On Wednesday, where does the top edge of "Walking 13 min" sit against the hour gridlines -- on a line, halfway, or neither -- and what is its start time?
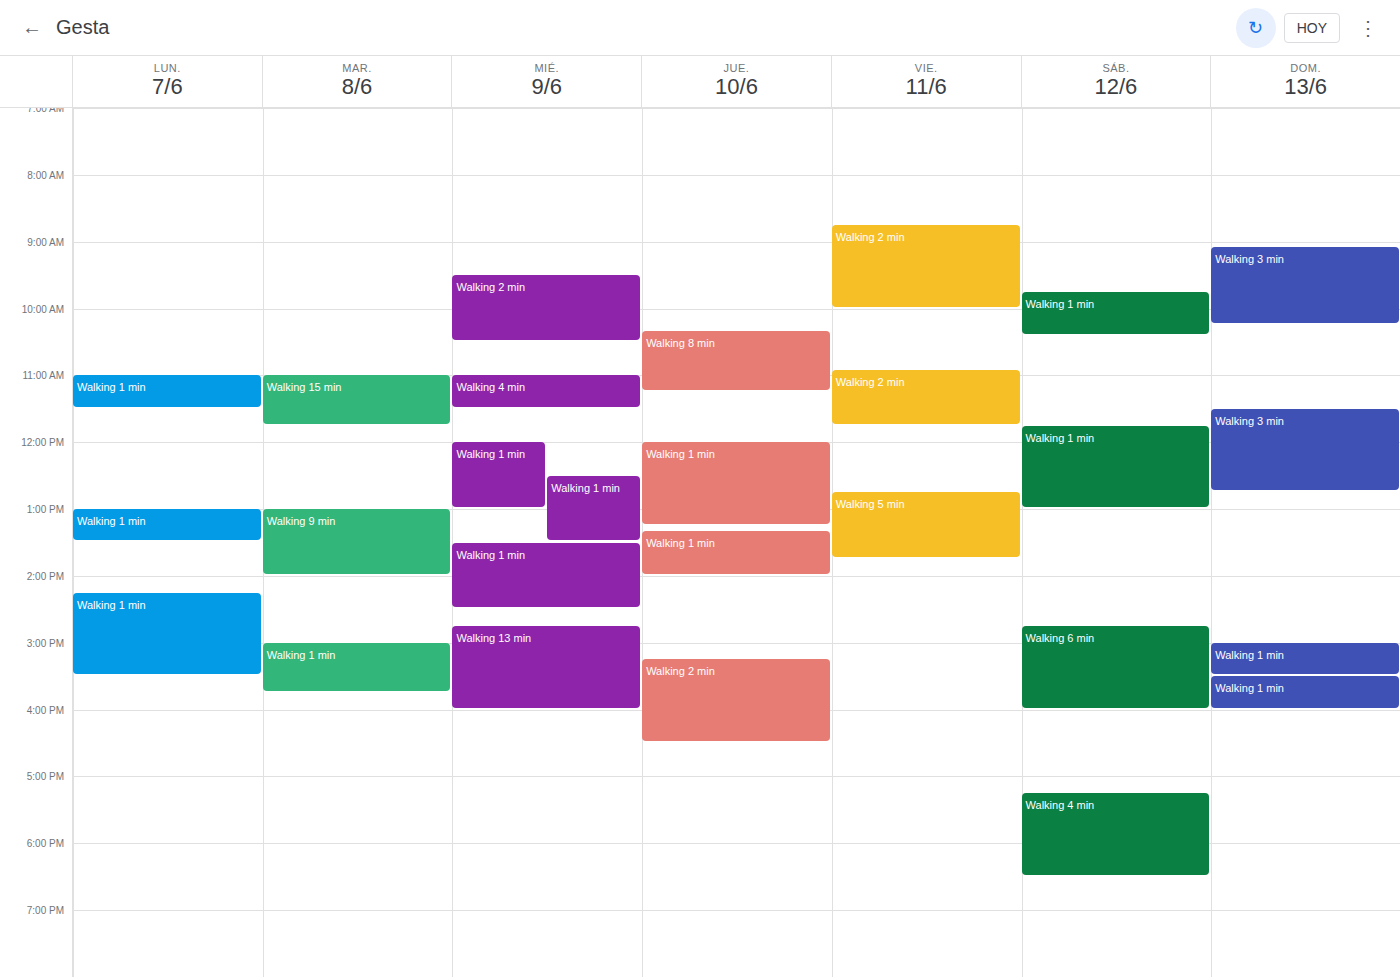
2:45 PM -- neither: three quarters of the way from the 2 PM line to the 3 PM line.